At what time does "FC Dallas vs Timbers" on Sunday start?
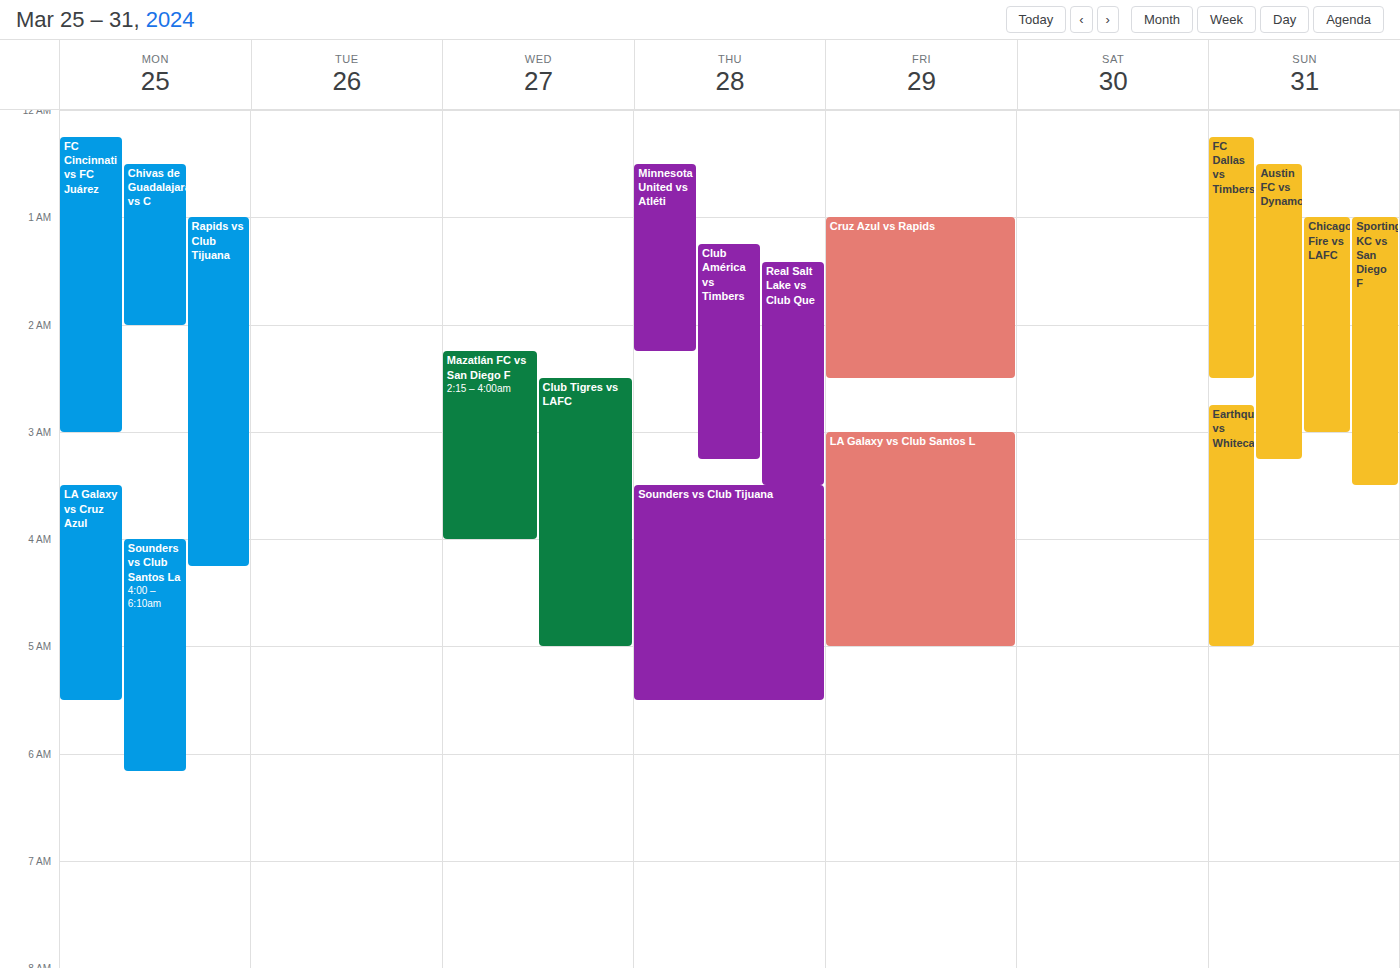
12:15 AM